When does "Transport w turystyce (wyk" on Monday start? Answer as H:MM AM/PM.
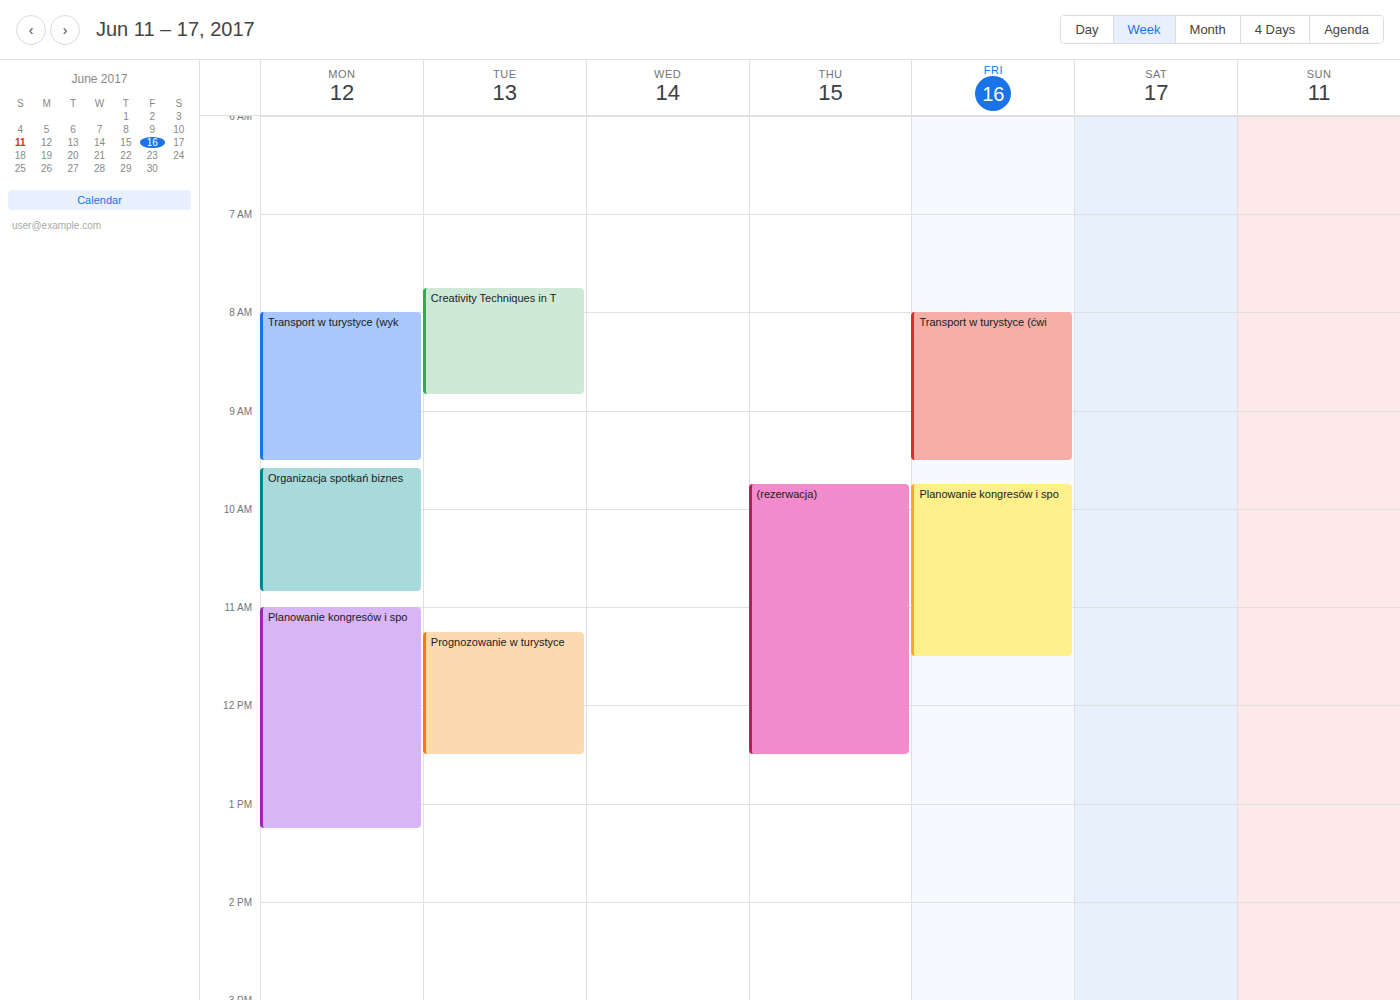
8:00 AM